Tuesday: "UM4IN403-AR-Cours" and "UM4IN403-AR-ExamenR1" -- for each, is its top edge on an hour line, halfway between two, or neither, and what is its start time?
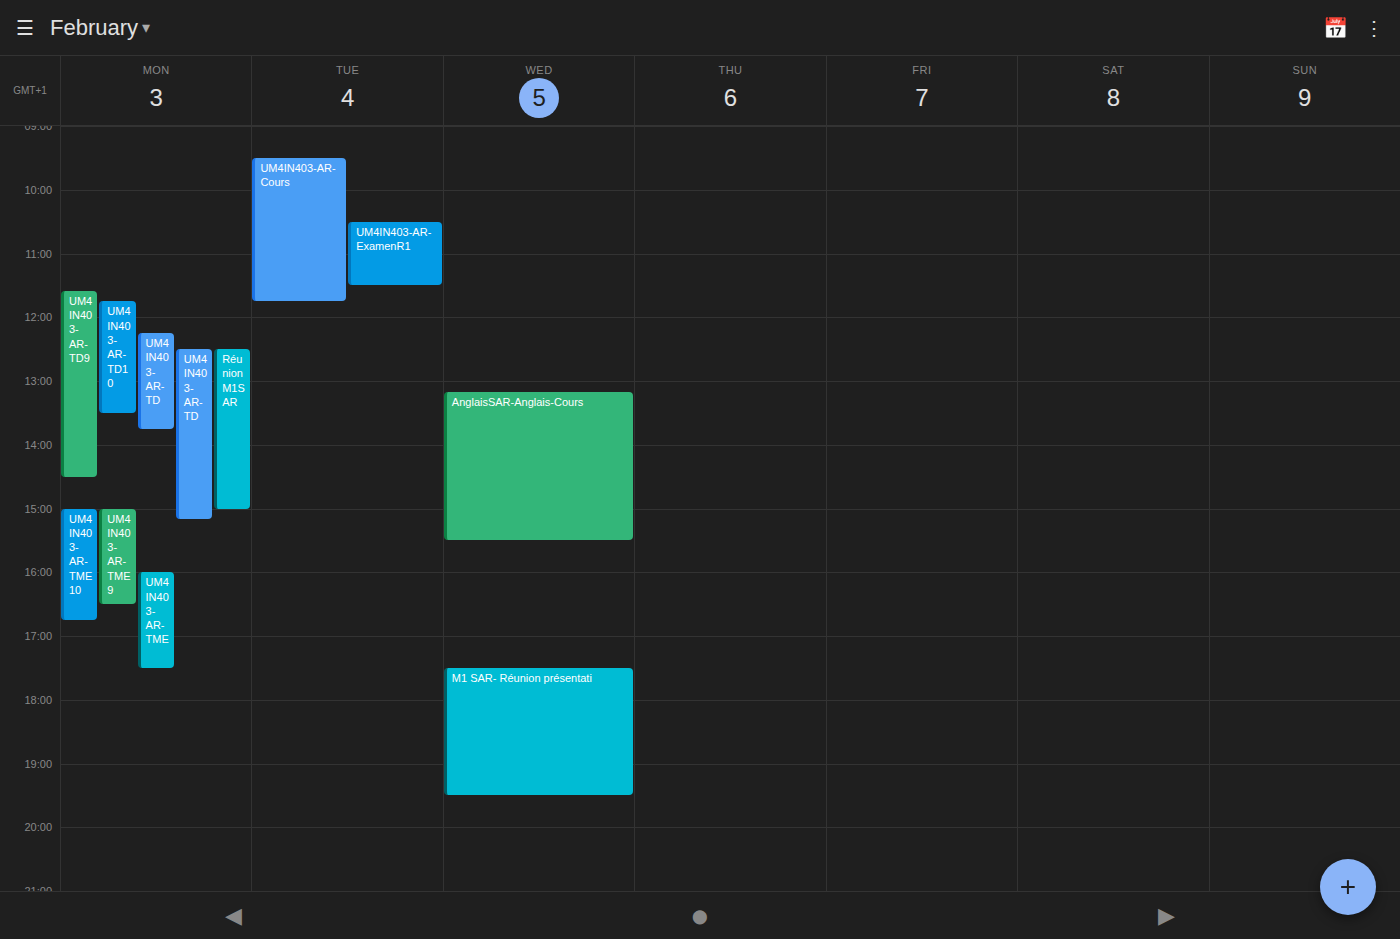
"UM4IN403-AR-Cours": 9:30 AM, halfway between the 9 AM and 10 AM lines. "UM4IN403-AR-ExamenR1": 10:30 AM, halfway between the 10 AM and 11 AM lines.